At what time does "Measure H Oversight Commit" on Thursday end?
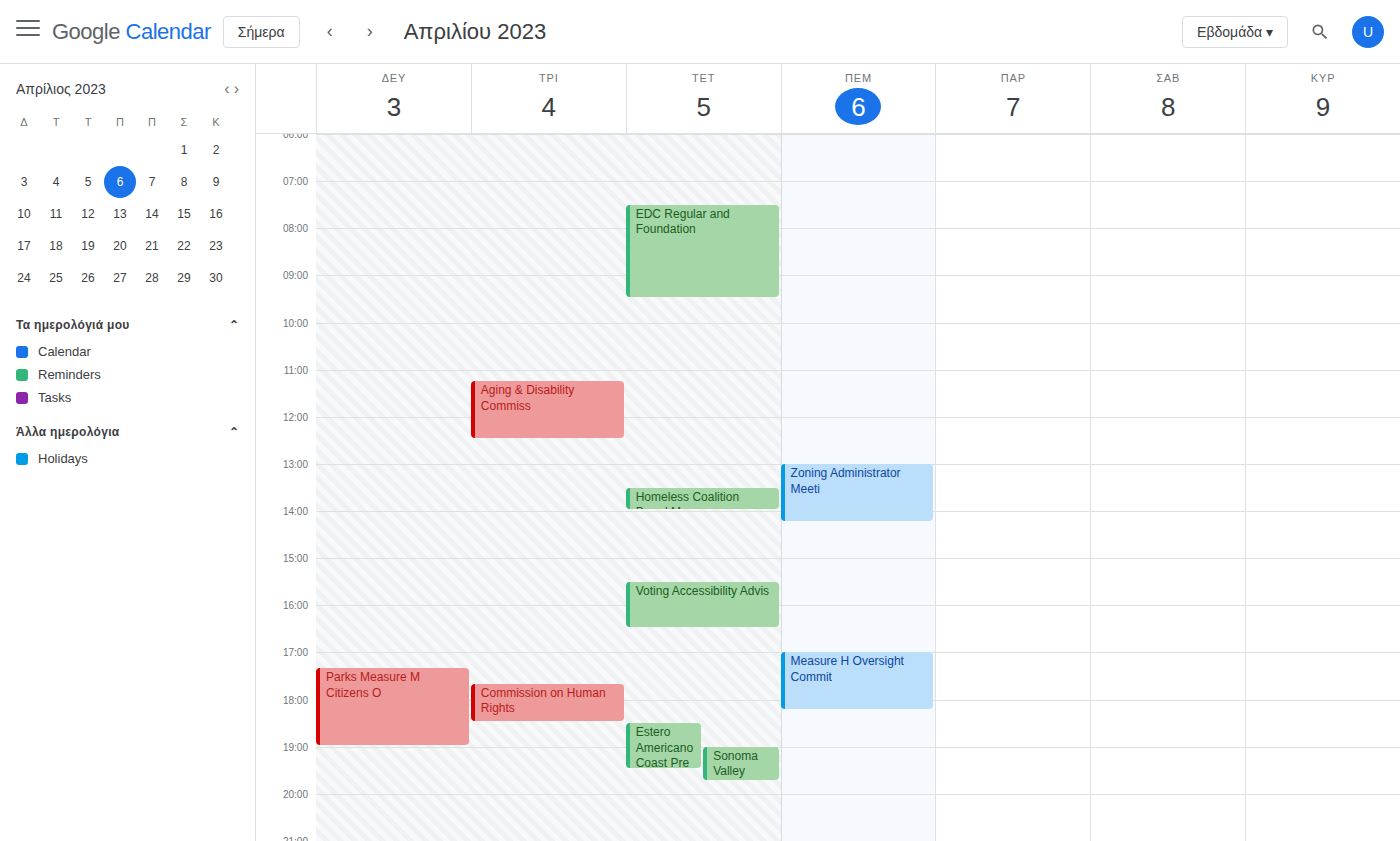
6:15 PM